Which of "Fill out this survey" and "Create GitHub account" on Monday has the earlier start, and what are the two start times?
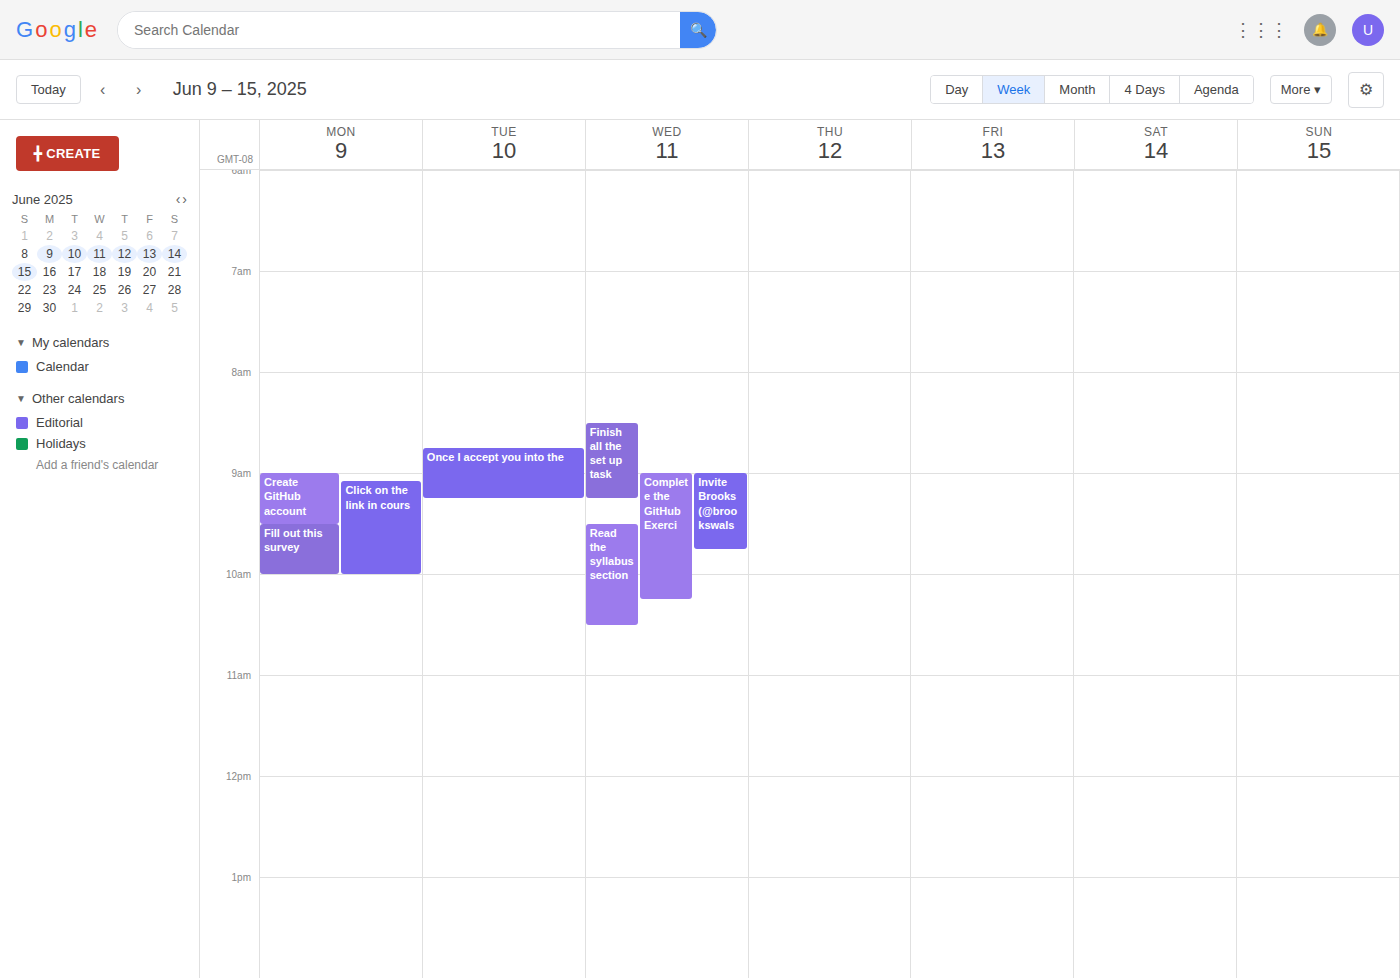
"Create GitHub account" 9:00 AM; "Fill out this survey" 9:30 AM.